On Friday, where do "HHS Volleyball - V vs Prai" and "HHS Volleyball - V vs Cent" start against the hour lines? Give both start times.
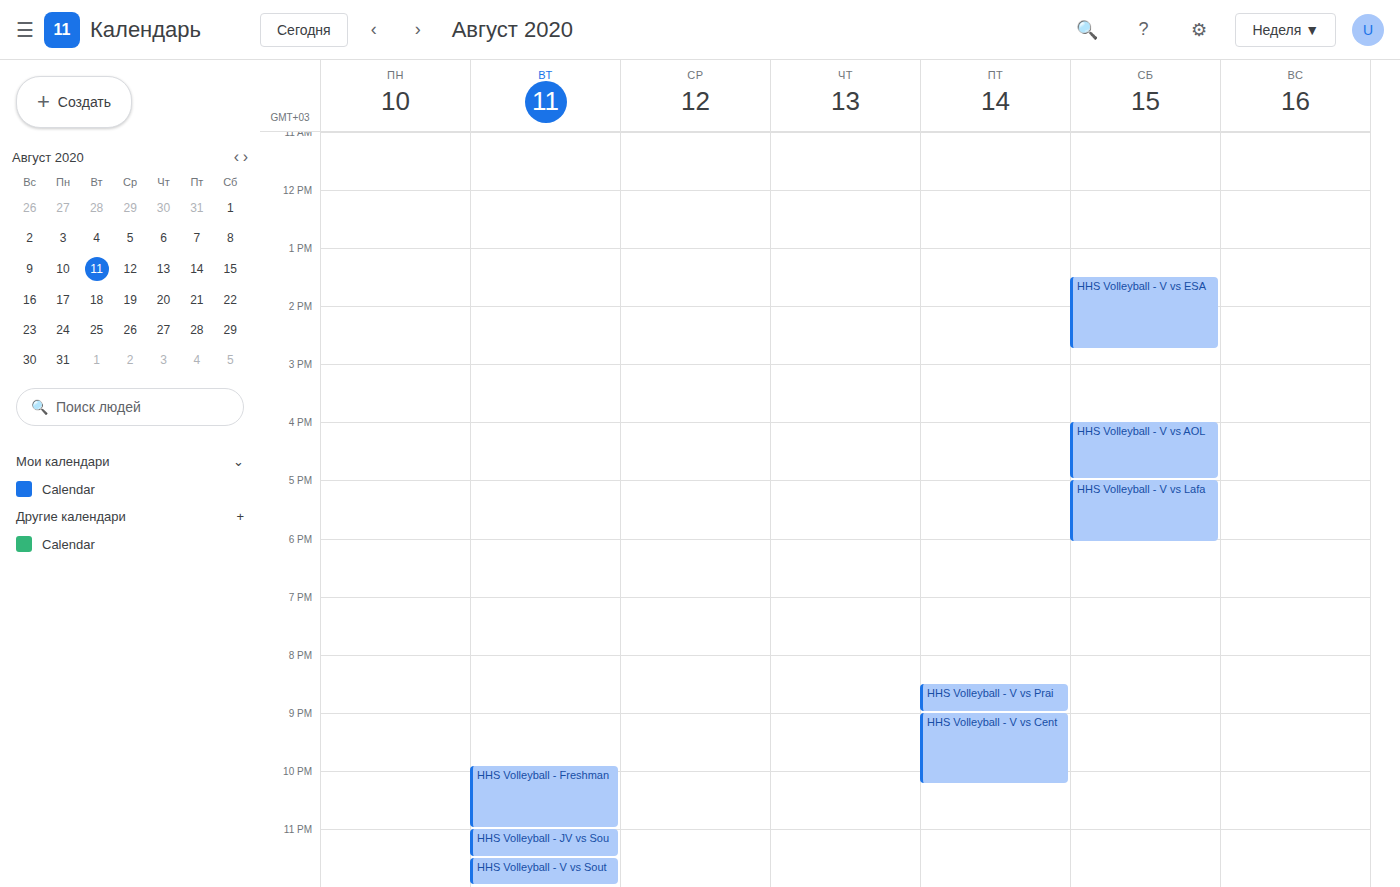
"HHS Volleyball - V vs Prai": 8:30 PM, halfway between the 8 PM and 9 PM lines. "HHS Volleyball - V vs Cent": 9:00 PM, exactly on the 9 PM line.